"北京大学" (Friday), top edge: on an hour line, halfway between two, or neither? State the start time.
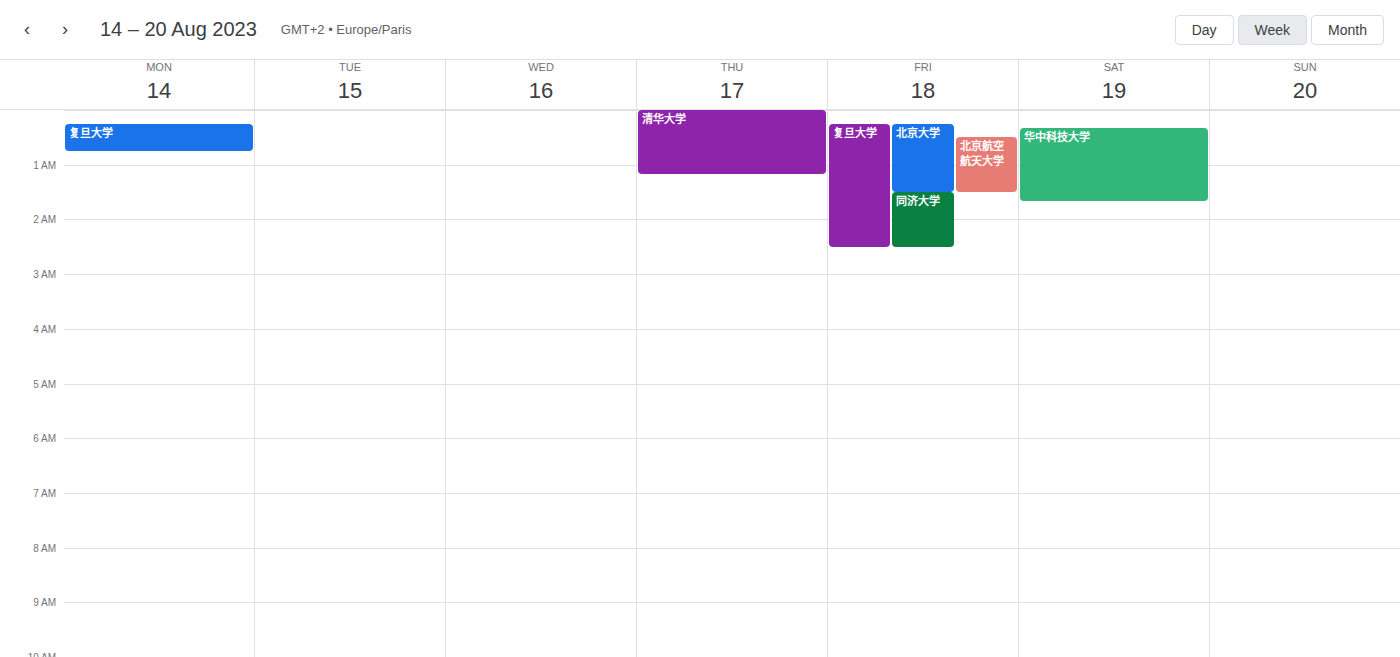
12:15 AM -- neither: a quarter of the way from the 12 AM line to the 1 AM line.